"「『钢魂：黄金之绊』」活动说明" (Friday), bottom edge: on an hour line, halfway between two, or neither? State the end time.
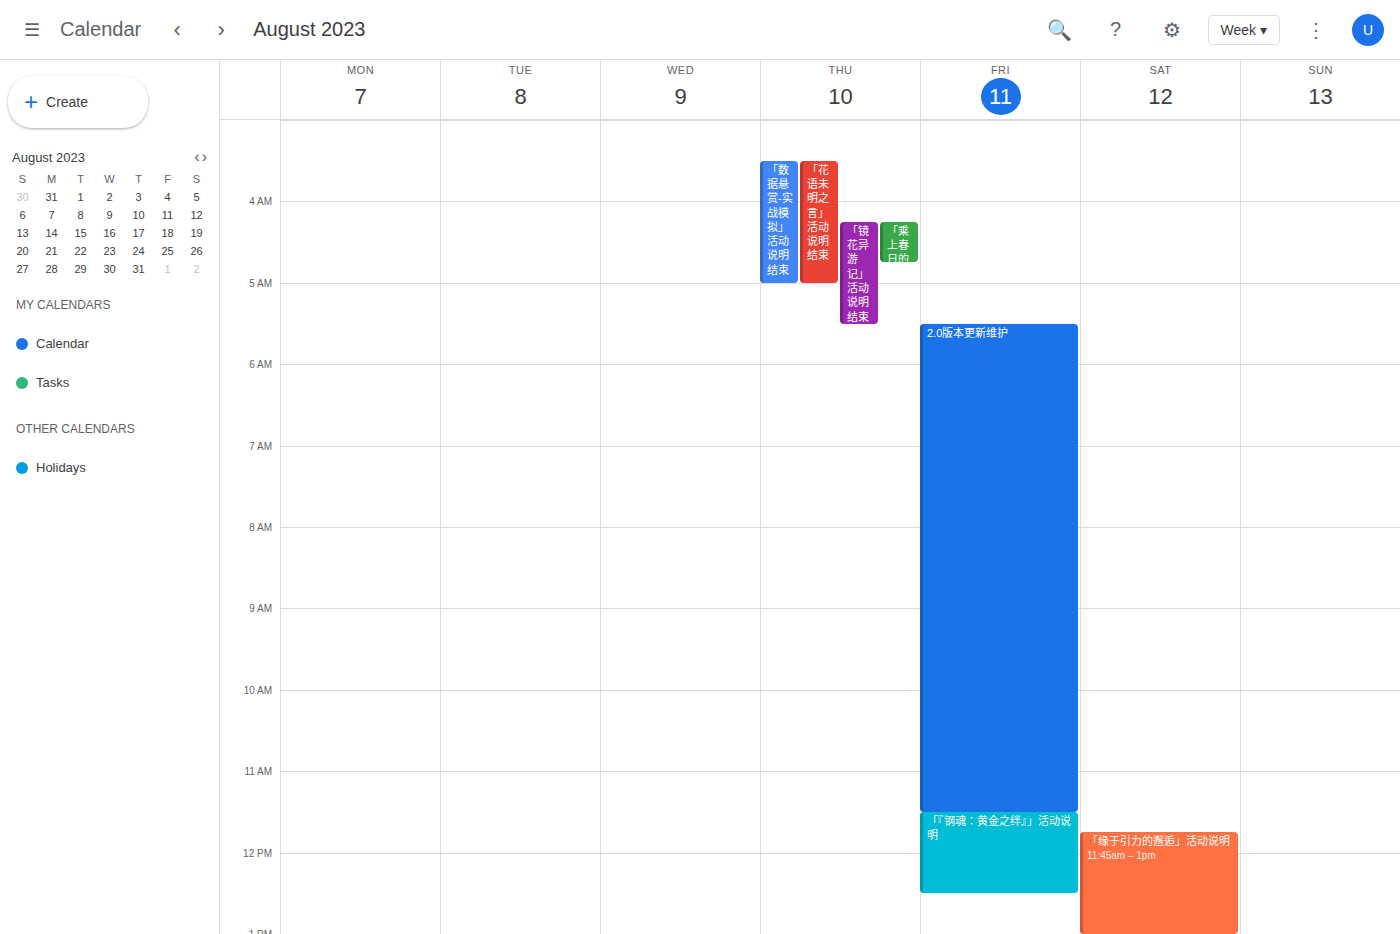
12:30 PM -- halfway between the 12 PM and 1 PM lines.